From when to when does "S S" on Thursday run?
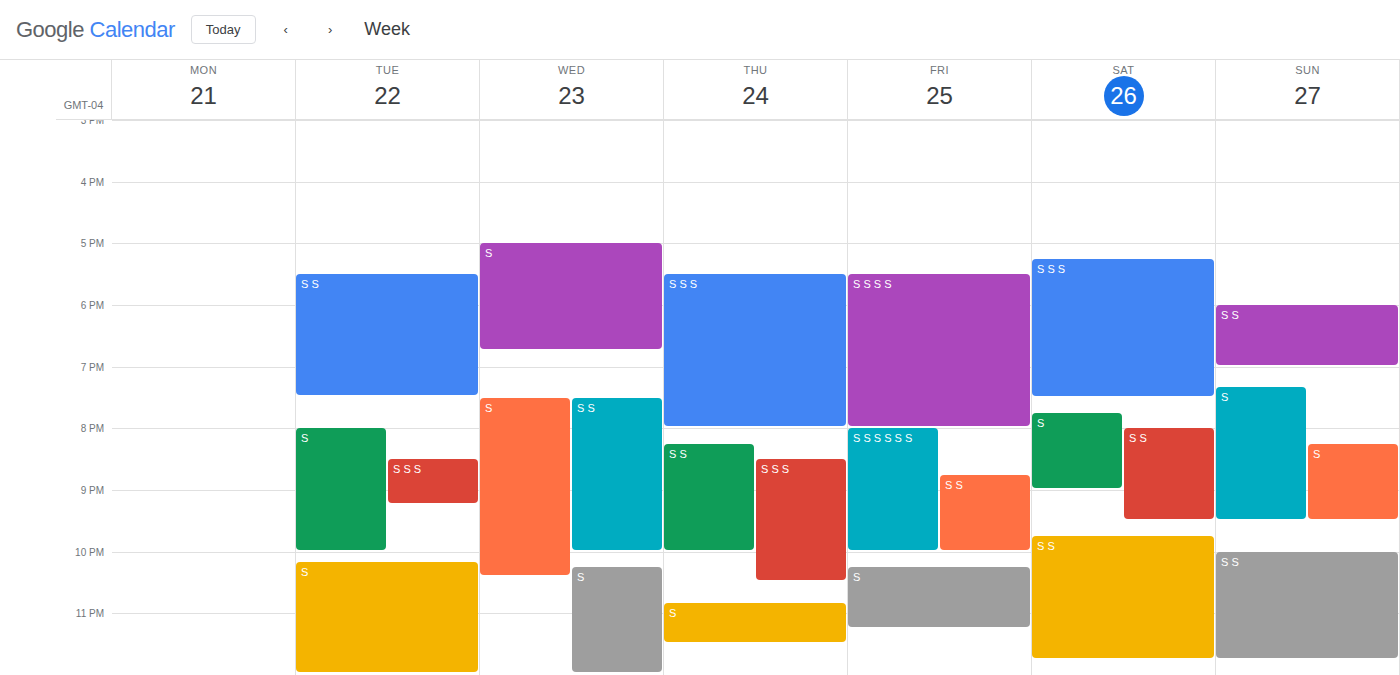
8:15 PM to 10:00 PM